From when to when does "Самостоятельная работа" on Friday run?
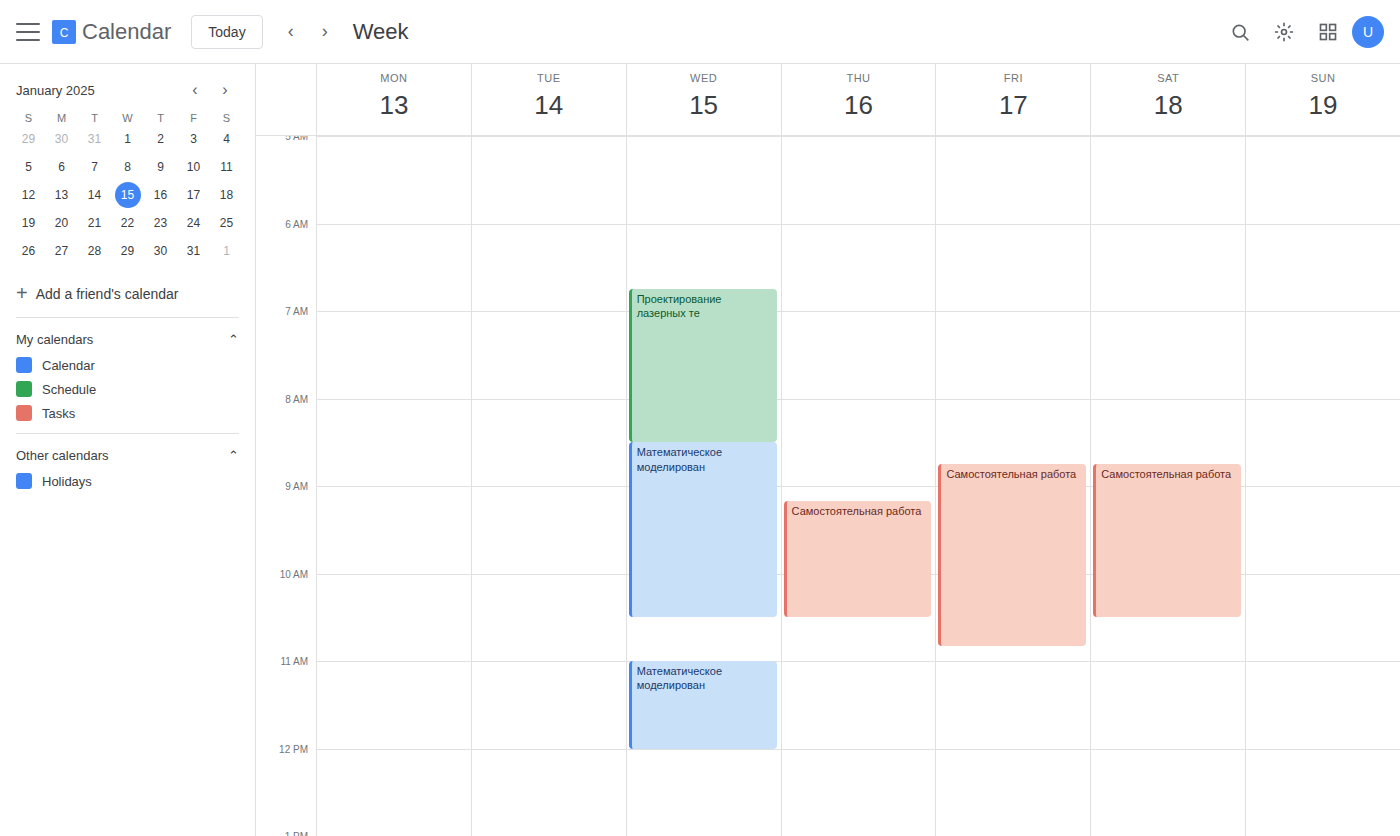
8:45 AM to 10:50 AM